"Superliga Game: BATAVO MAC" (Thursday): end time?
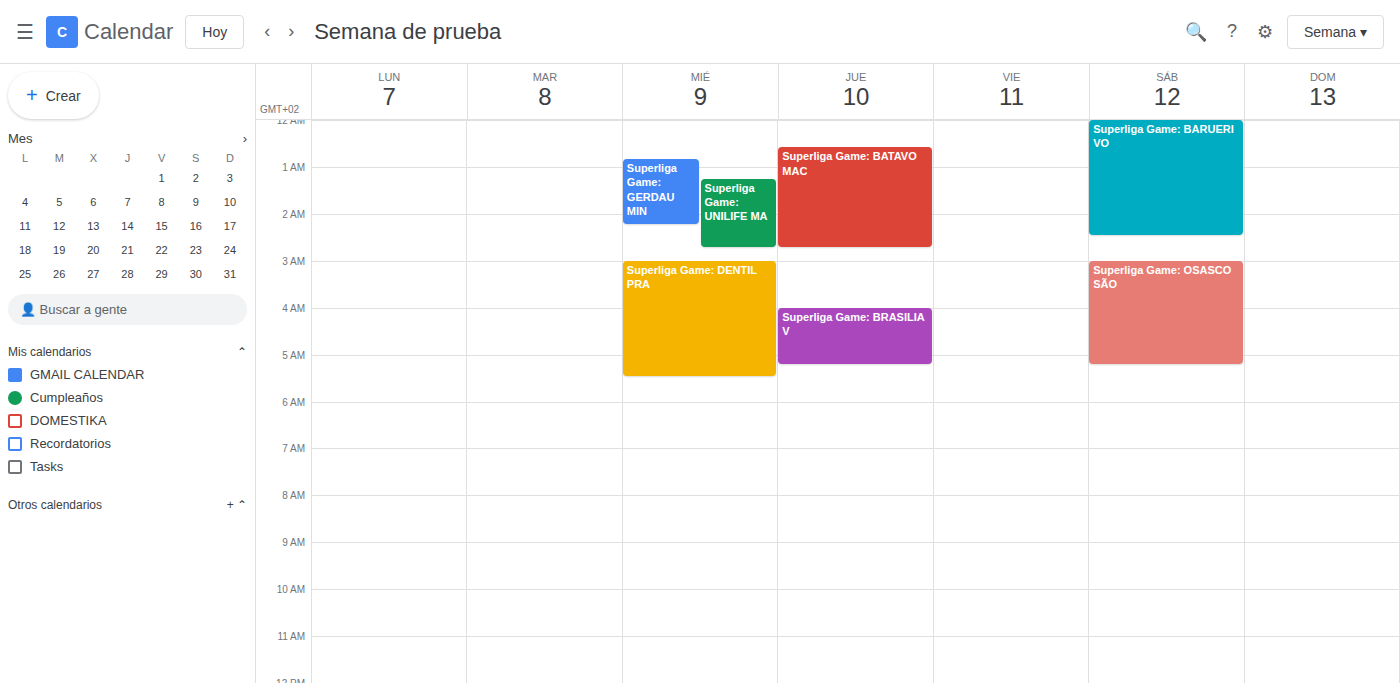
2:45 AM